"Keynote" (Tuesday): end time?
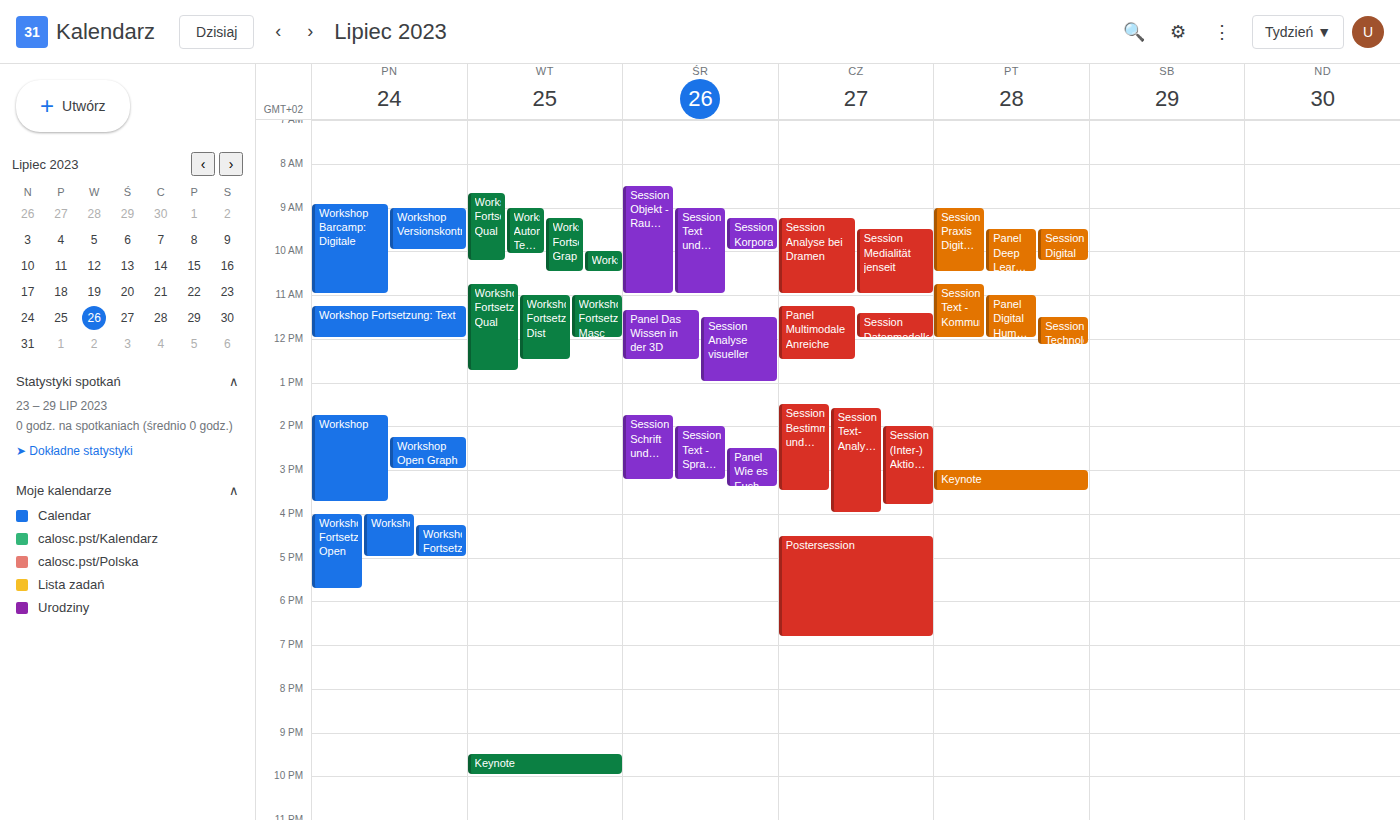
10:00 PM